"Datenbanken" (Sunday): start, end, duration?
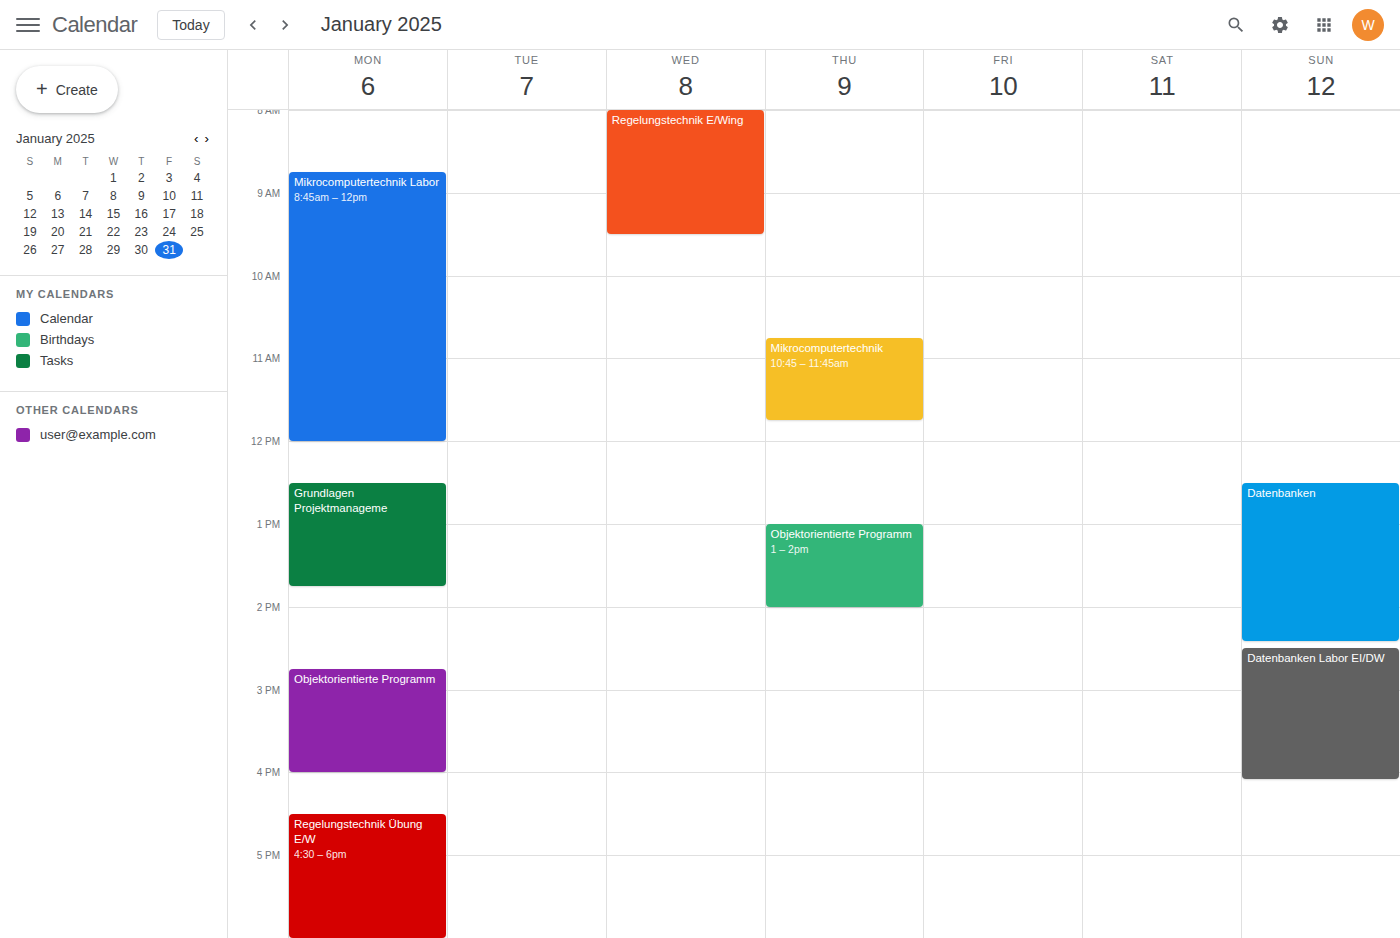
12:30 PM to 2:25 PM, 1 hour 55 minutes